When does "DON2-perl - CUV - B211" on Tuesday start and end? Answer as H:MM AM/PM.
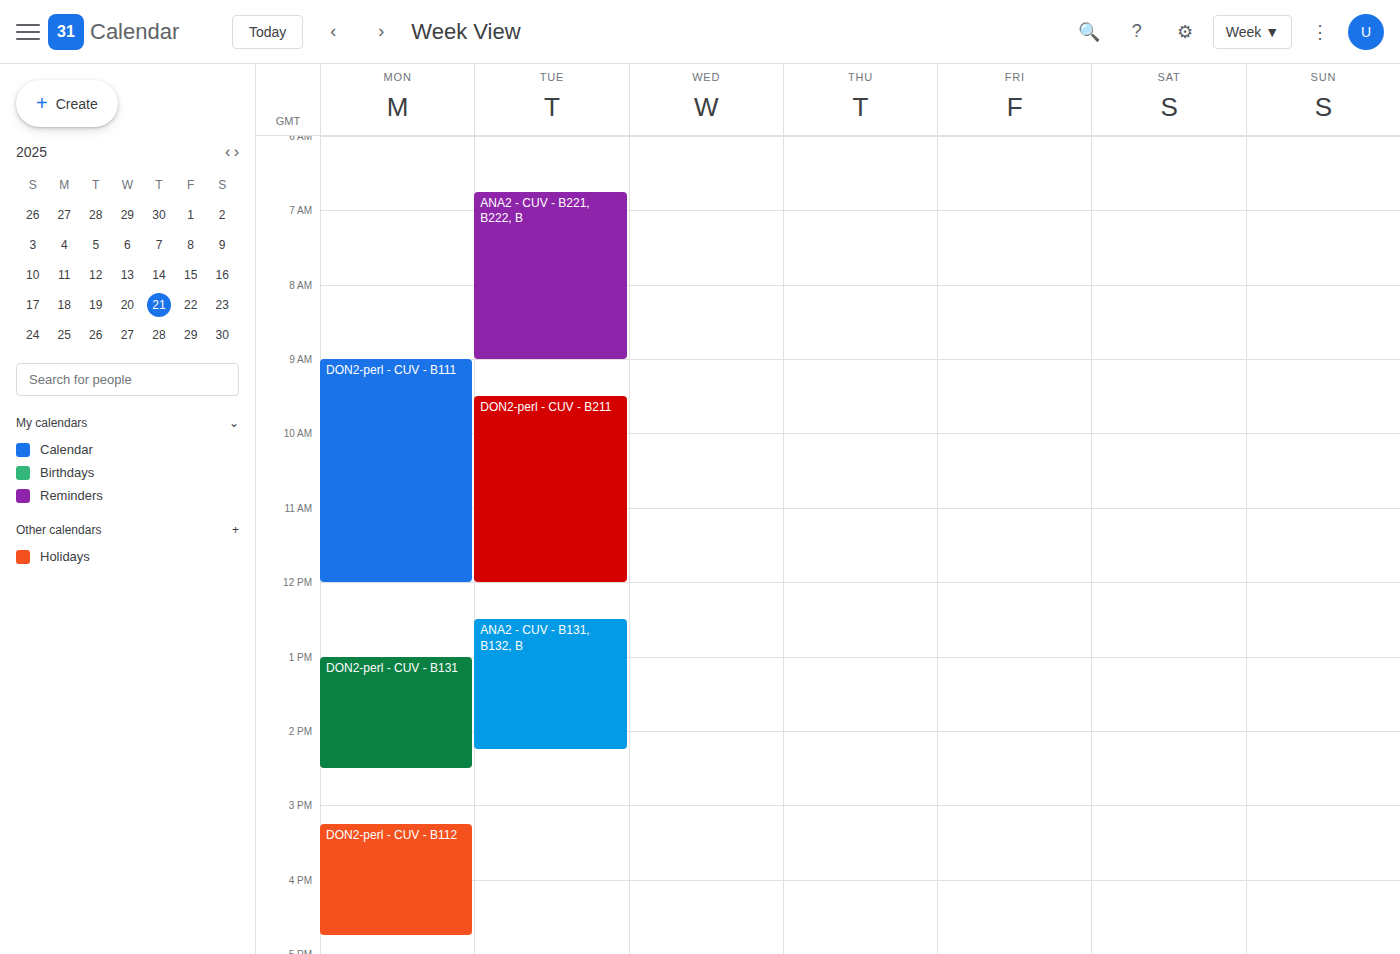
9:30 AM to 12:00 PM